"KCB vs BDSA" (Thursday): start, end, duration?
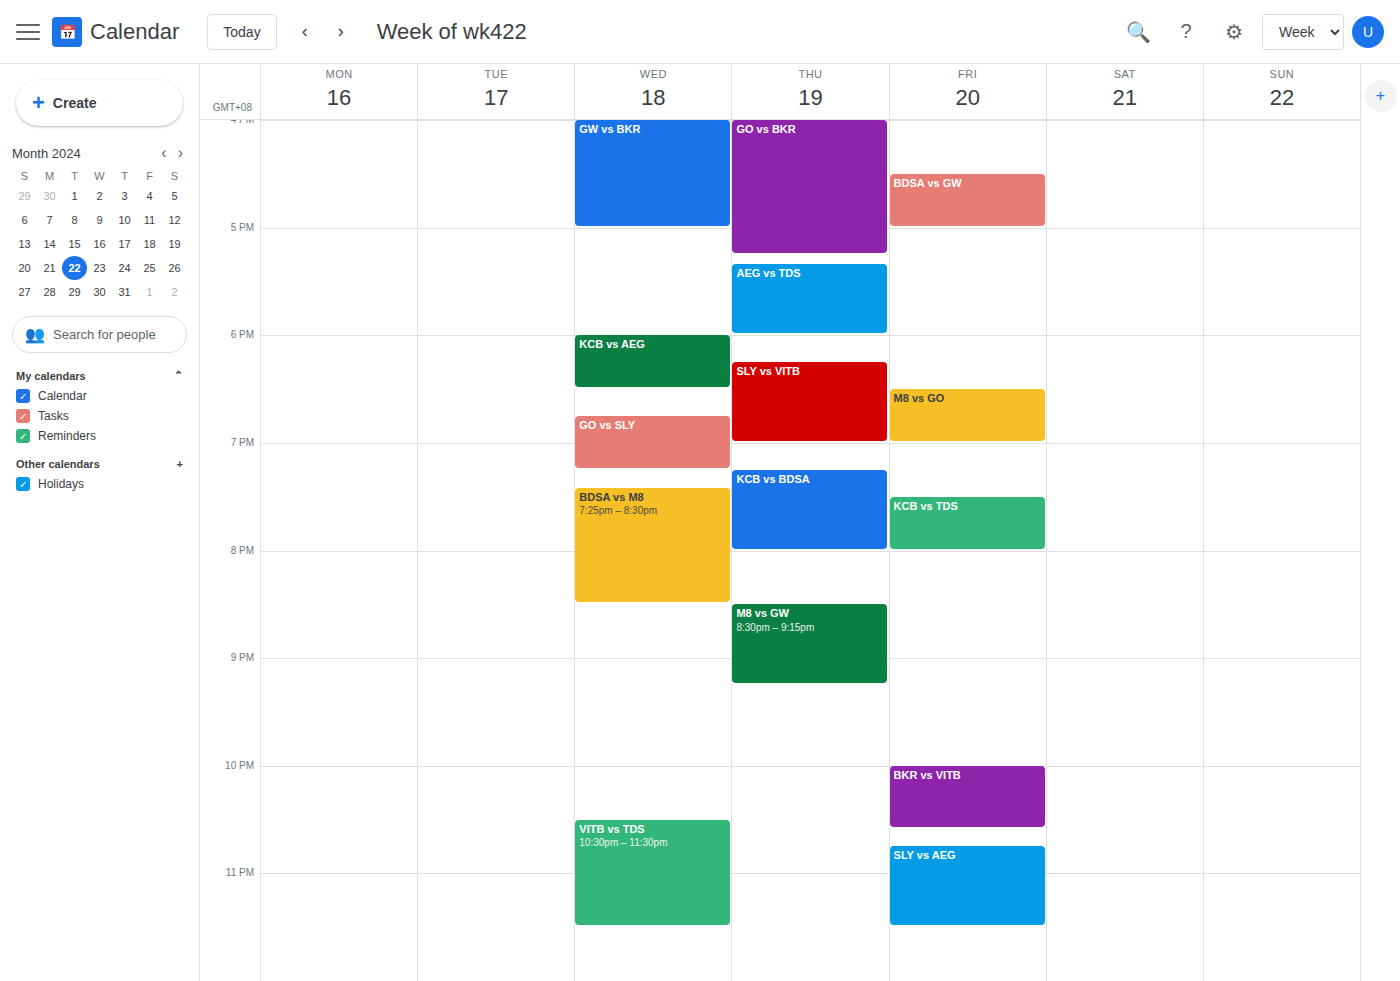
7:15 PM to 8:00 PM, 45 minutes